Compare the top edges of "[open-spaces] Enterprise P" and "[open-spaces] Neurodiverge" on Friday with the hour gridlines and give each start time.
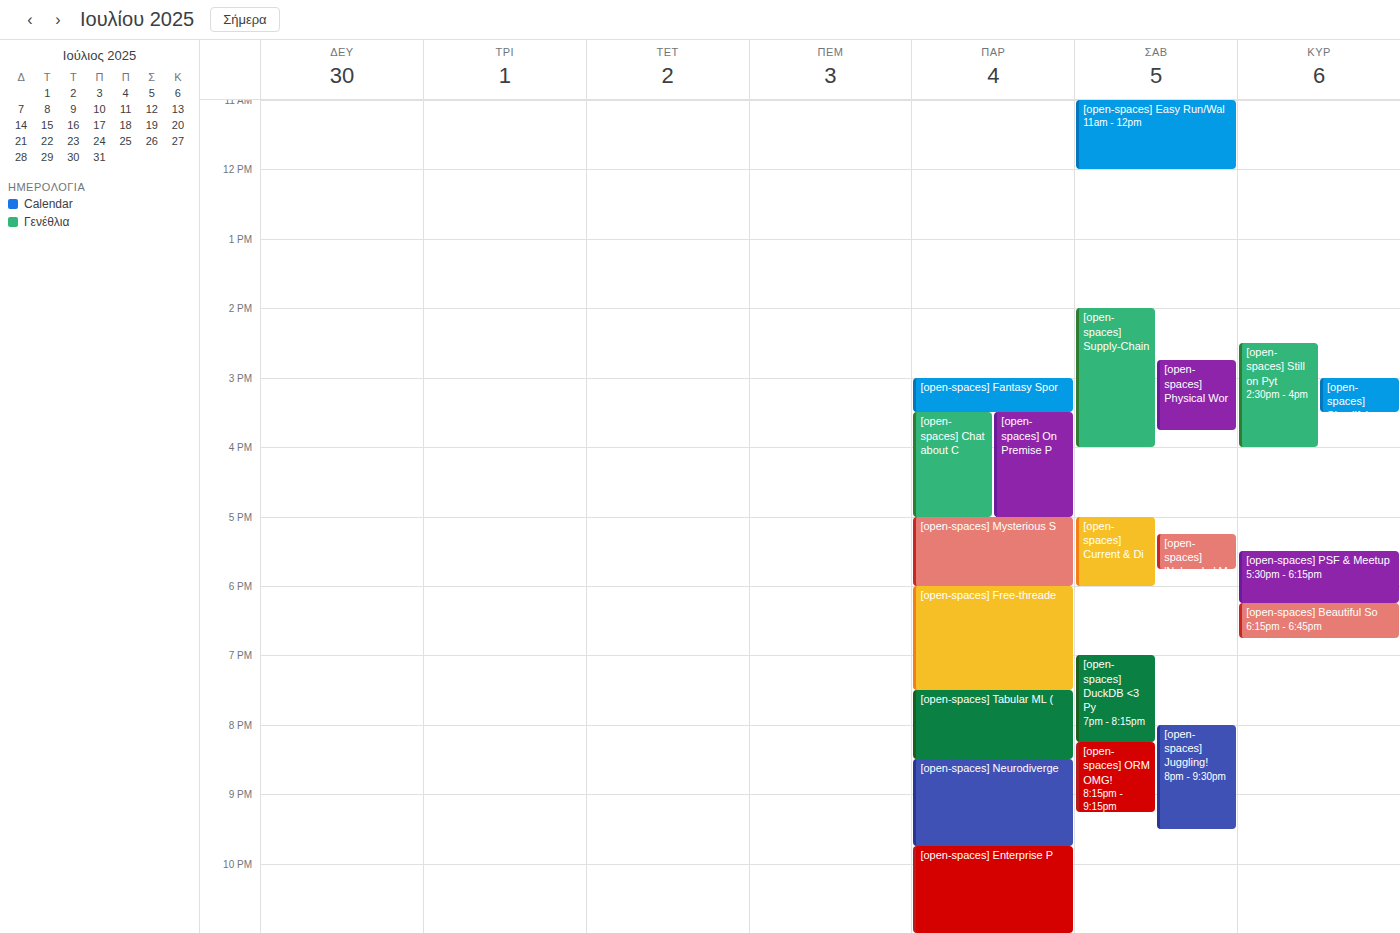
"[open-spaces] Enterprise P": 9:45 PM, neither: three quarters of the way from the 9 PM line to the 10 PM line. "[open-spaces] Neurodiverge": 8:30 PM, halfway between the 8 PM and 9 PM lines.